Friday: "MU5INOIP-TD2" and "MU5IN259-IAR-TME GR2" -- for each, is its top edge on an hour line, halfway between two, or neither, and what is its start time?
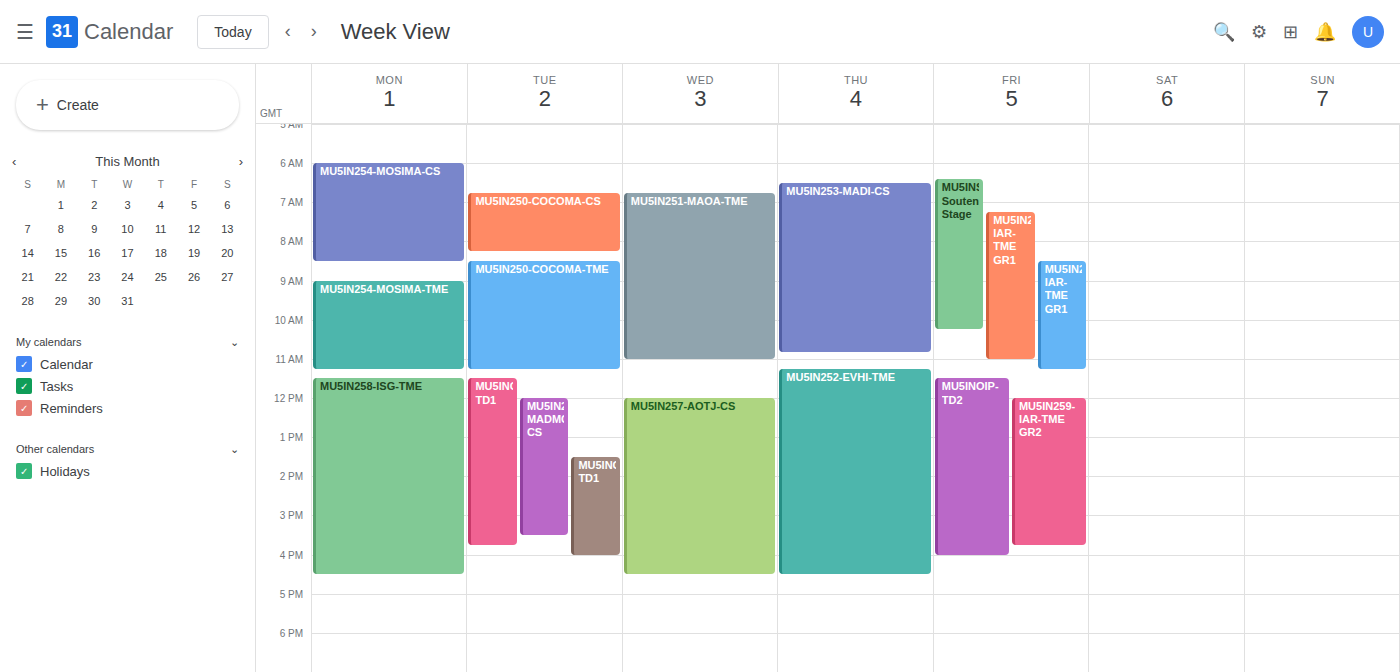
"MU5INOIP-TD2": 11:30 AM, halfway between the 11 AM and 12 PM lines. "MU5IN259-IAR-TME GR2": 12:00 PM, exactly on the 12 PM line.